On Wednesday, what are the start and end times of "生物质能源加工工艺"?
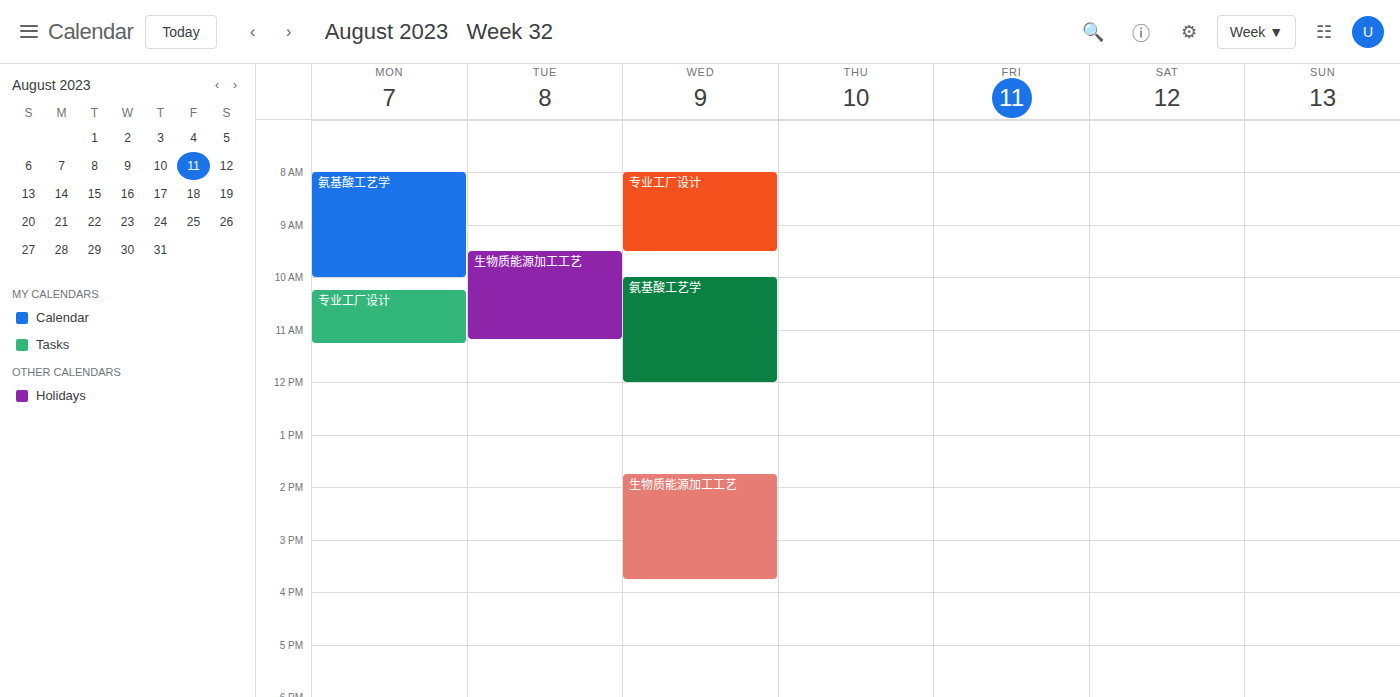
13:45 to 15:45